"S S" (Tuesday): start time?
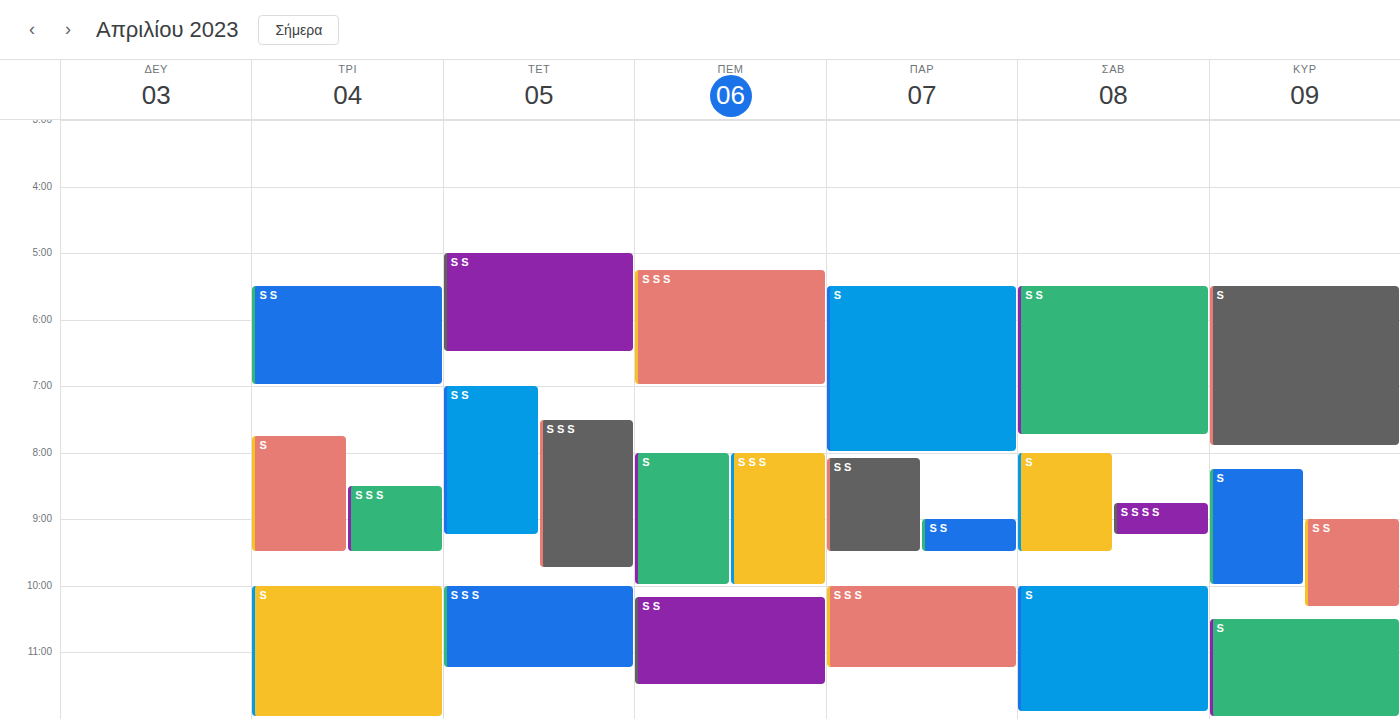
5:30 PM